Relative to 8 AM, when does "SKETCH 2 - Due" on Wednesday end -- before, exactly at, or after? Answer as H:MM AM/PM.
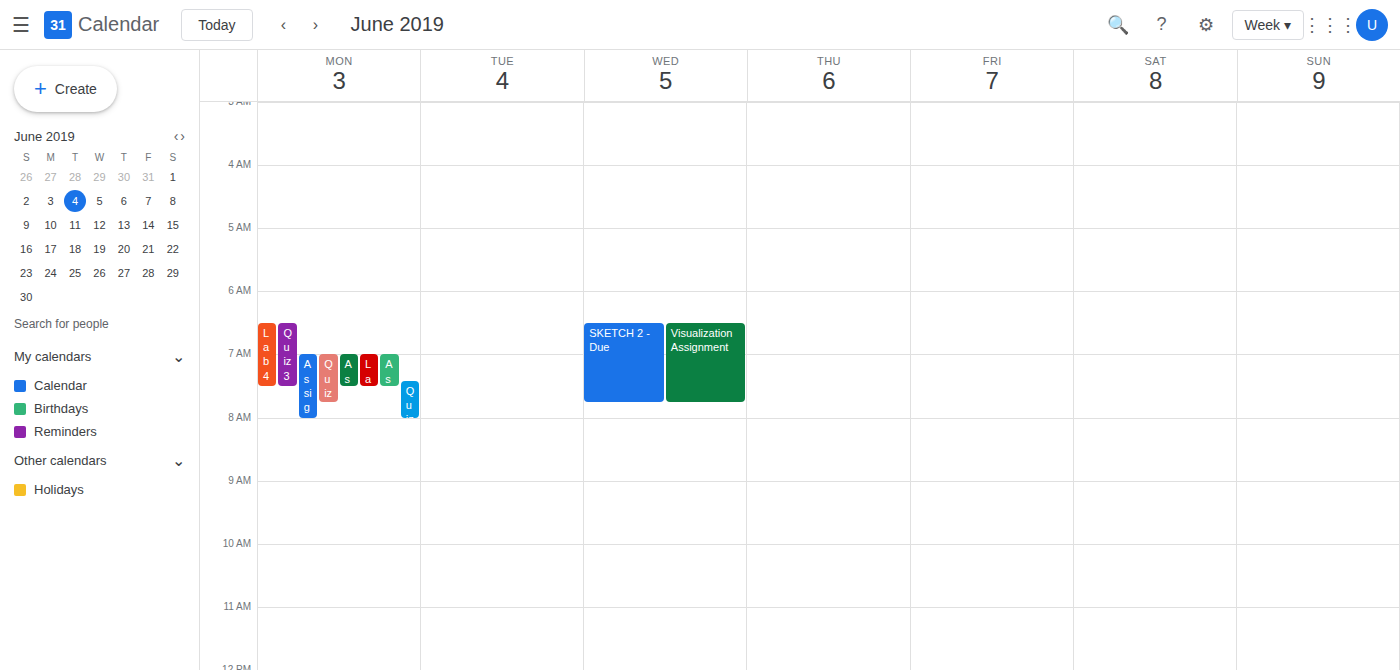
7:45 AM -- before 8 AM, 15 minutes above the 8 AM line.